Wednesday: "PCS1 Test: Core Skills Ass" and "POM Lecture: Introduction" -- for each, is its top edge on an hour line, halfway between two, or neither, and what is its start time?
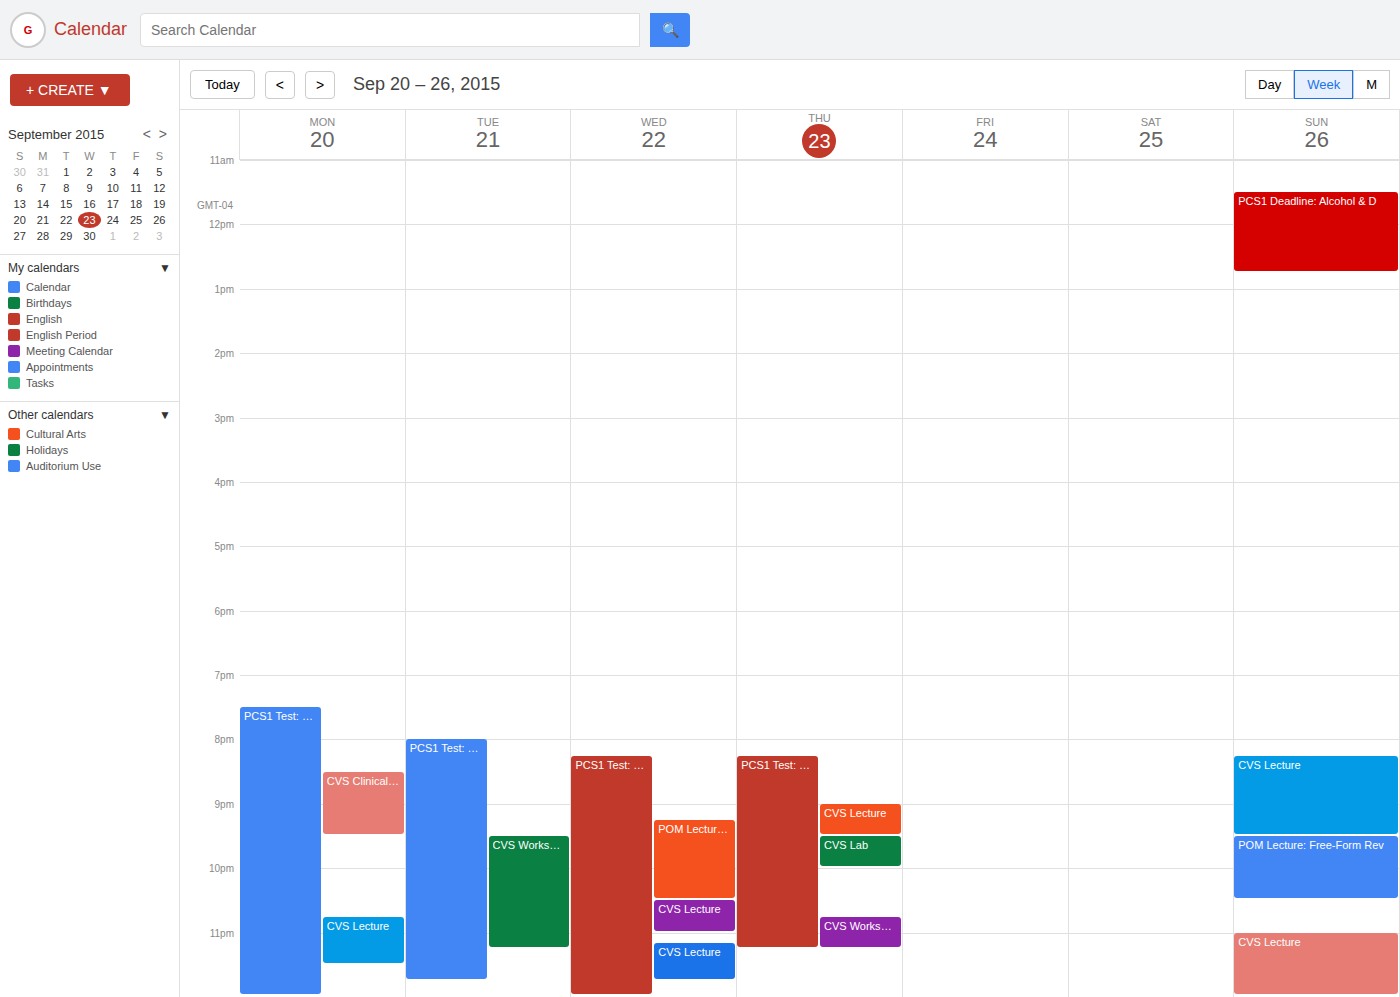
"PCS1 Test: Core Skills Ass": 20:15, neither: a quarter of the way from the 20:00 line to the 21:00 line. "POM Lecture: Introduction": 21:15, neither: a quarter of the way from the 21:00 line to the 22:00 line.